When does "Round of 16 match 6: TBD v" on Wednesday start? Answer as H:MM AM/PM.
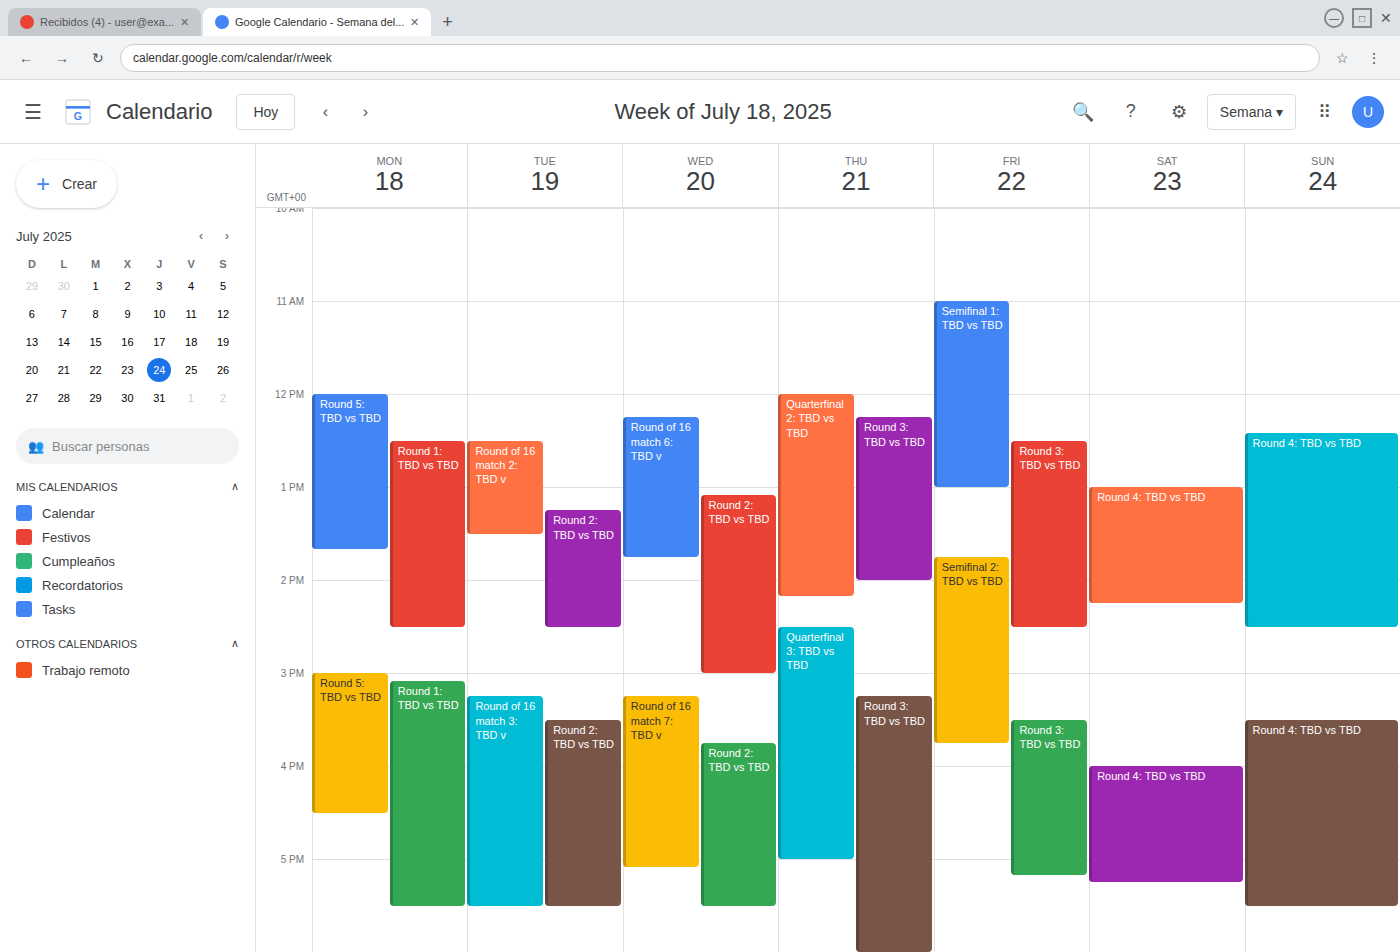
12:15 PM